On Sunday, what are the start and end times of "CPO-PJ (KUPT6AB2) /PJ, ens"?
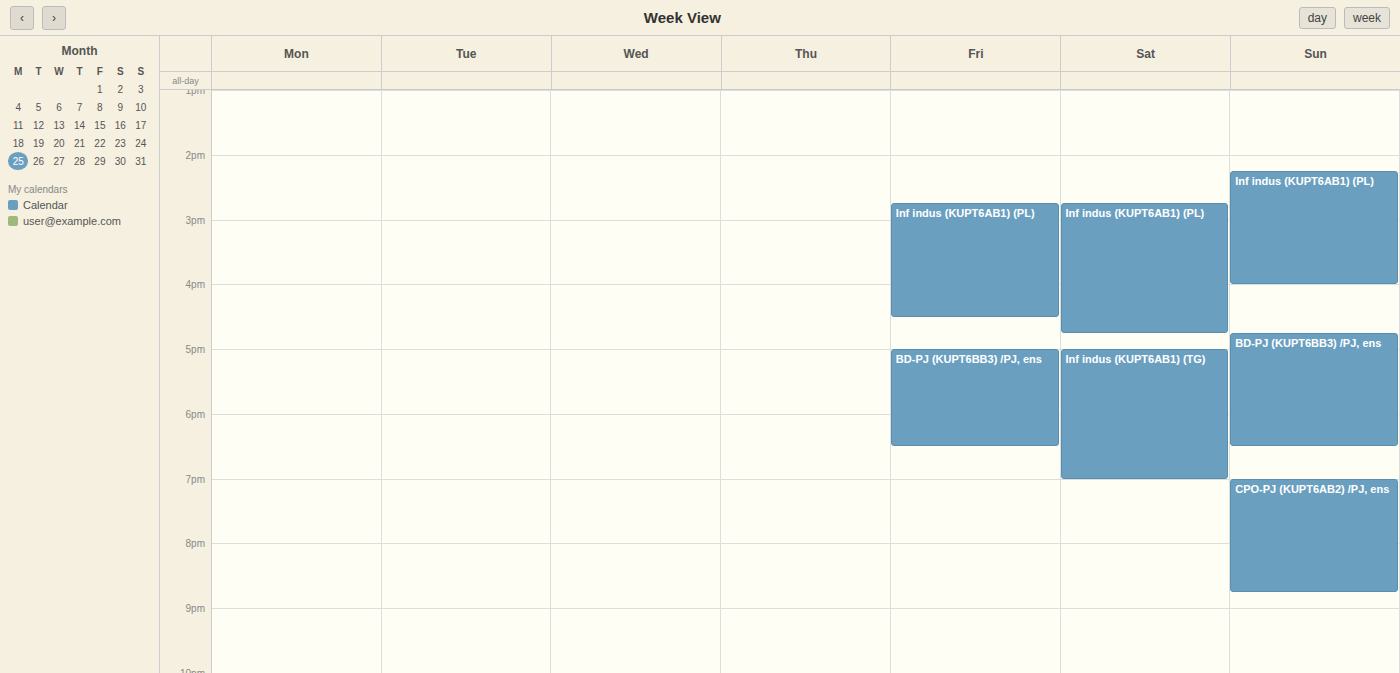
7:00 PM to 8:45 PM